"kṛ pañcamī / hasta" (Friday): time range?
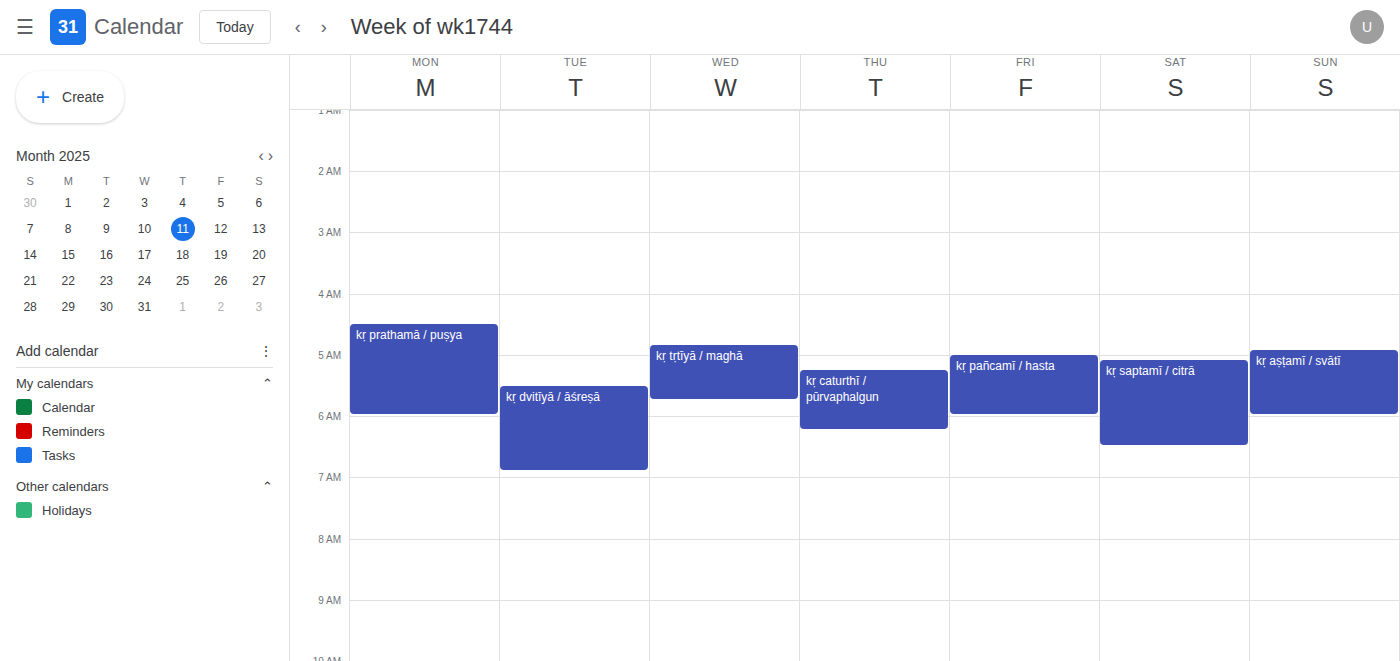
5:00 AM to 6:00 AM